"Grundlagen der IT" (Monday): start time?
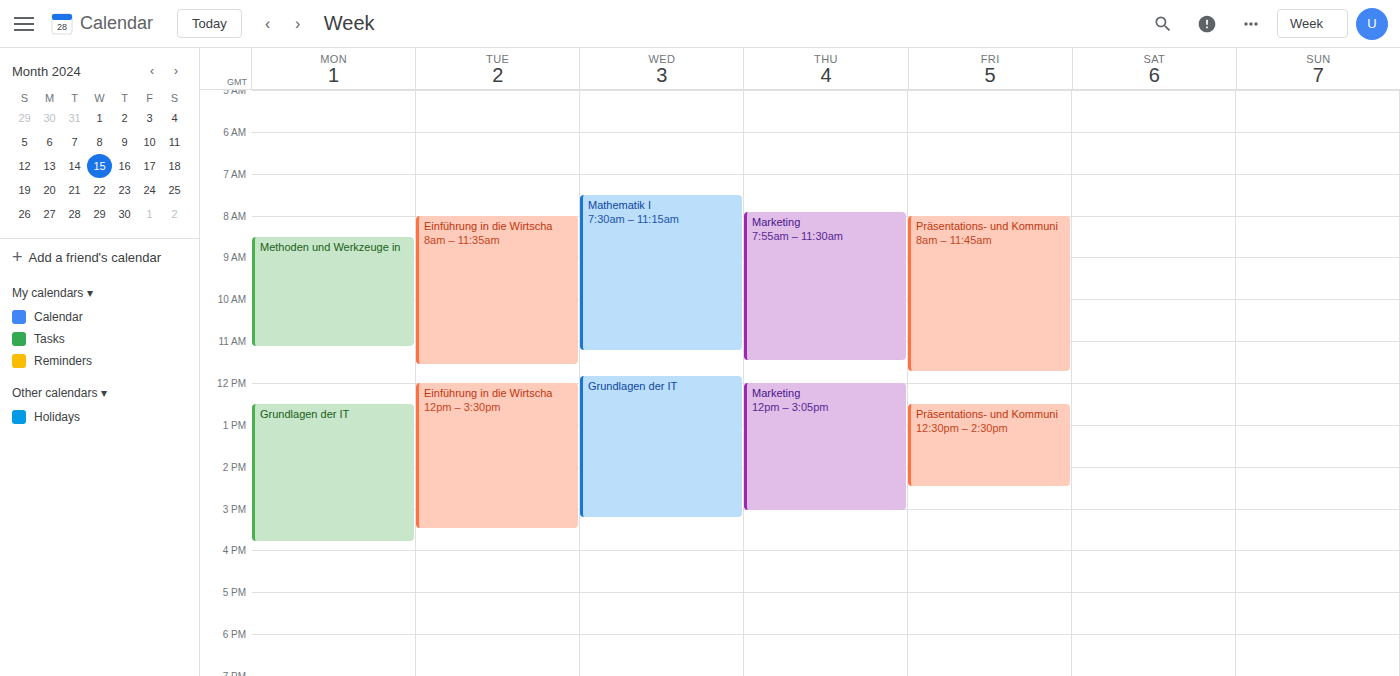
12:30 PM